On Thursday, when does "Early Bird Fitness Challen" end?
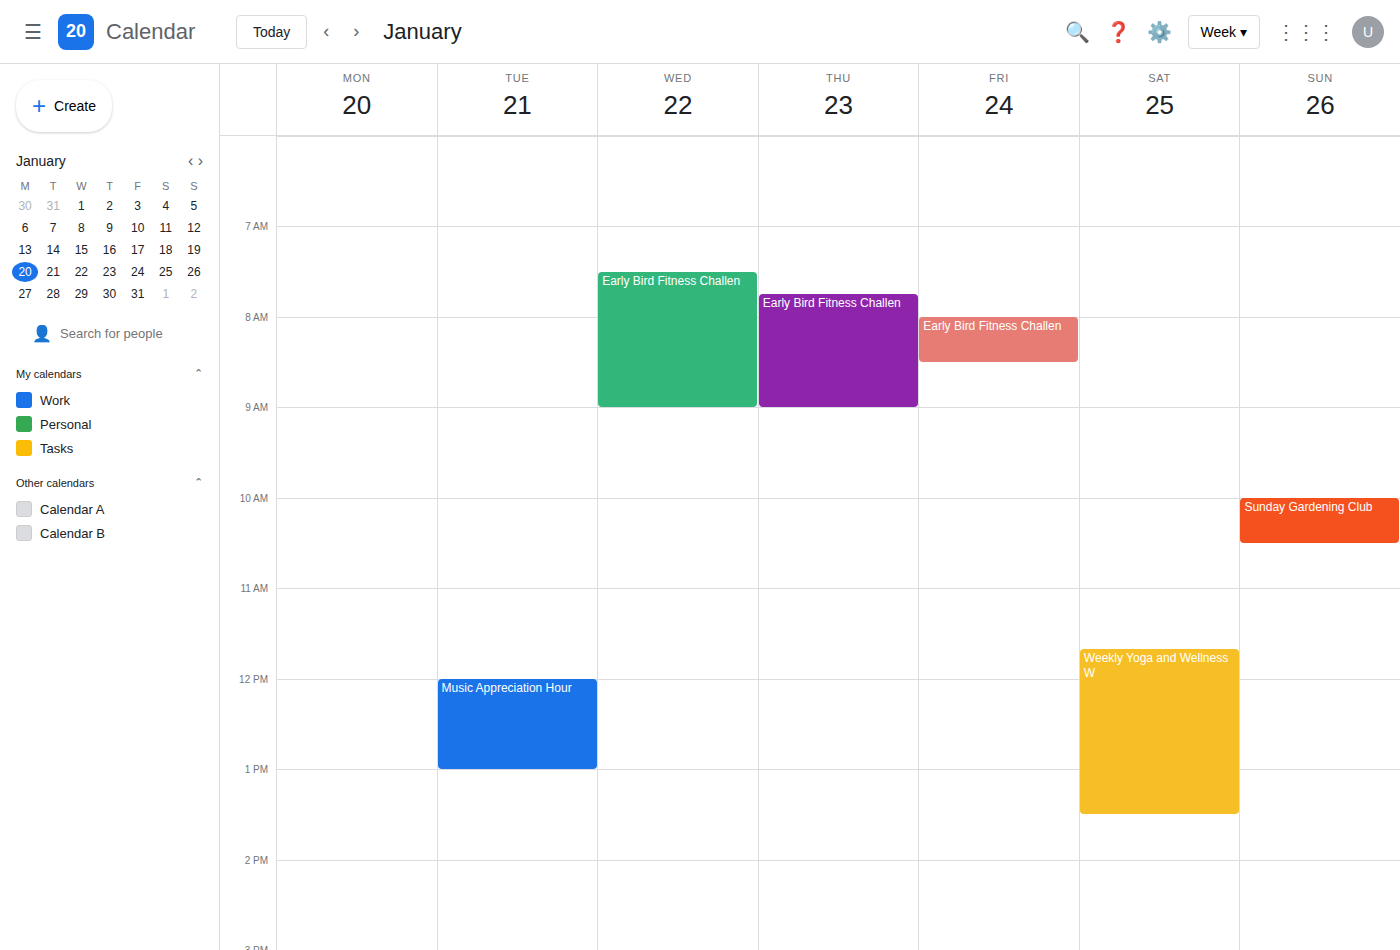
09:00